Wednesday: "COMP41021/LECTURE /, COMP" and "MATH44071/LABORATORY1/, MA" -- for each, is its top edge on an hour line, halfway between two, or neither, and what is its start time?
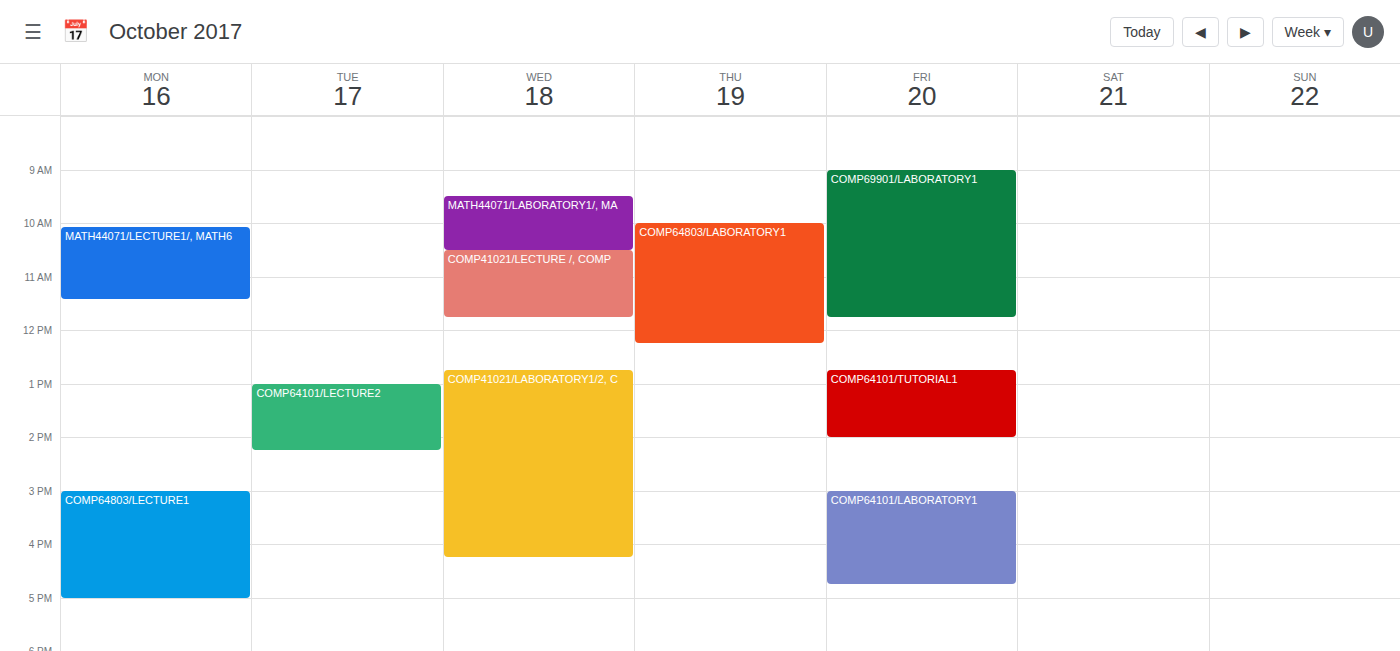
"COMP41021/LECTURE /, COMP": 10:30, halfway between the 10:00 and 11:00 lines. "MATH44071/LABORATORY1/, MA": 09:30, halfway between the 09:00 and 10:00 lines.